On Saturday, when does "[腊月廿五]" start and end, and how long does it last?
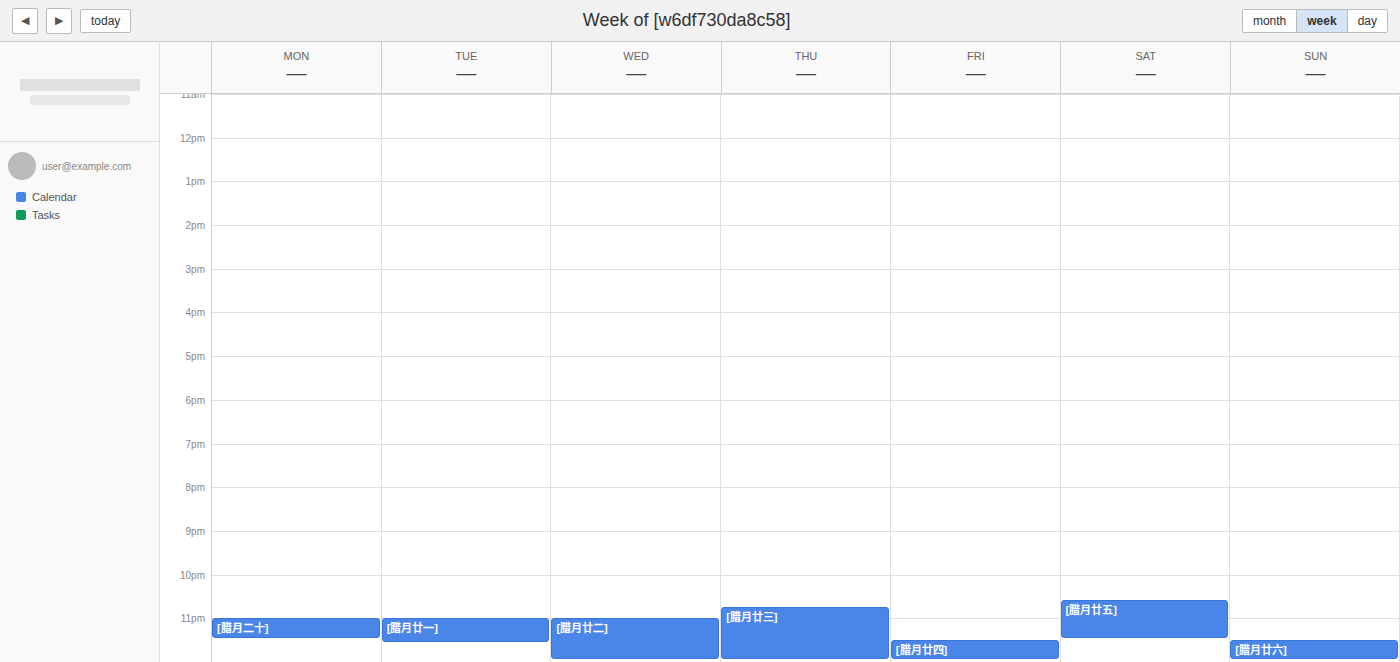
10:35 PM to 11:30 PM, 55 minutes